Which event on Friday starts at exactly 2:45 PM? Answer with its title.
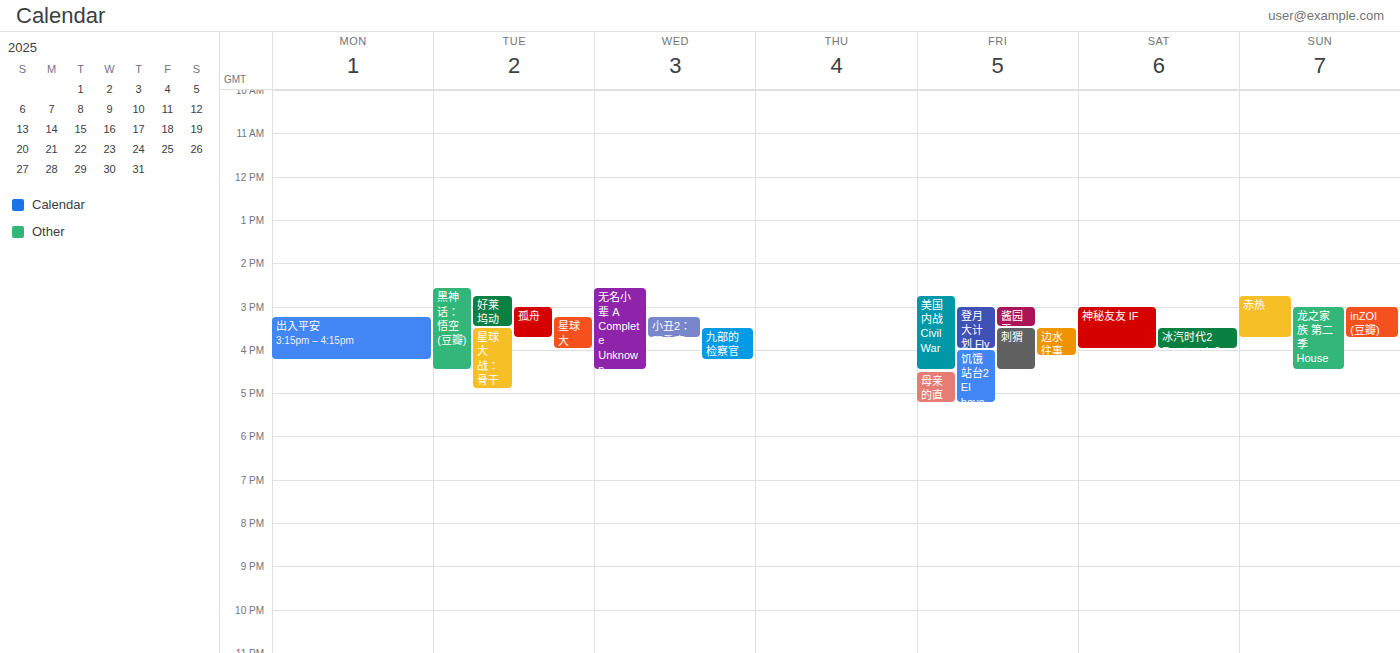
"美国内战 Civil War"